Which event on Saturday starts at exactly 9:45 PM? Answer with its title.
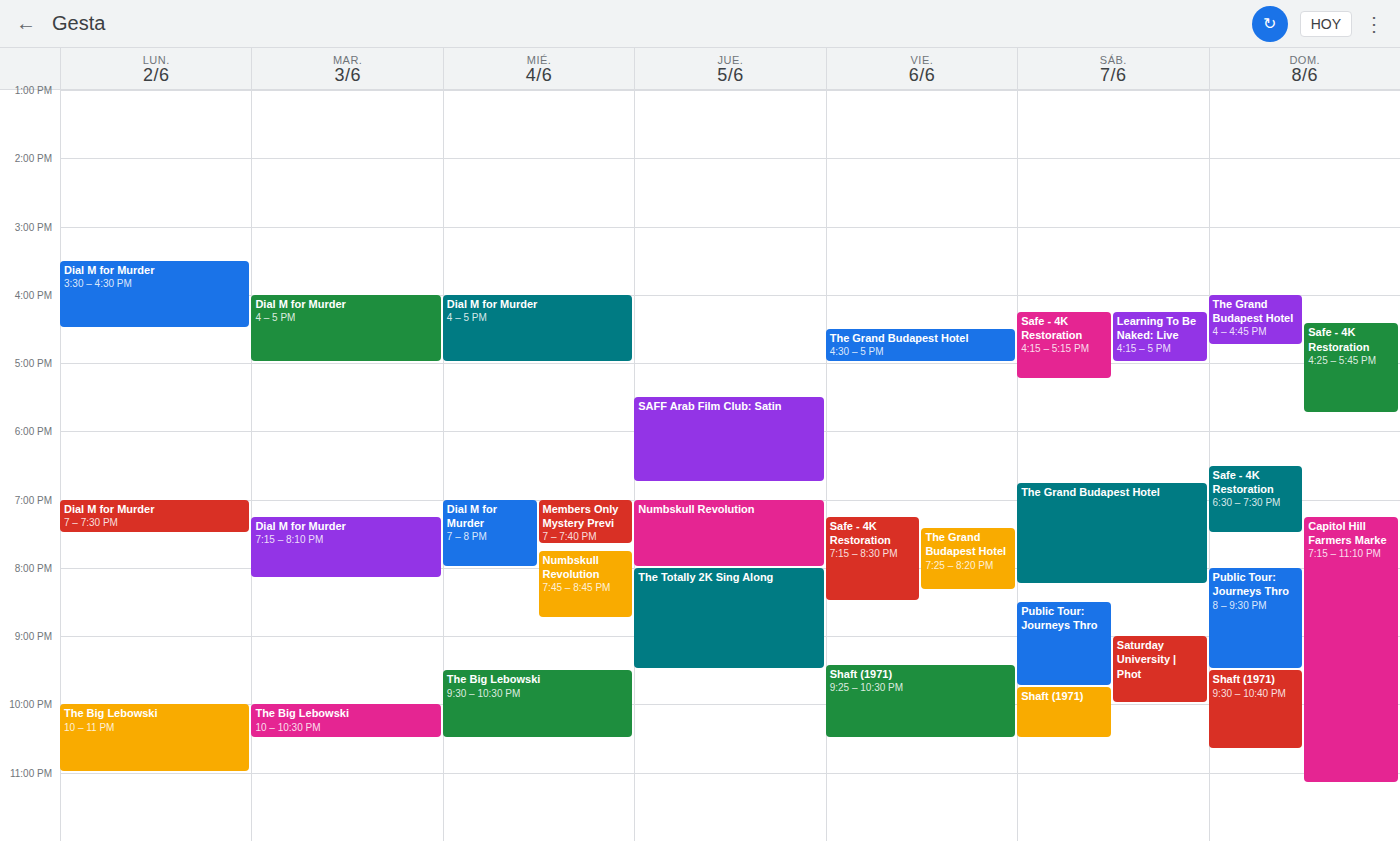
"Shaft (1971)"